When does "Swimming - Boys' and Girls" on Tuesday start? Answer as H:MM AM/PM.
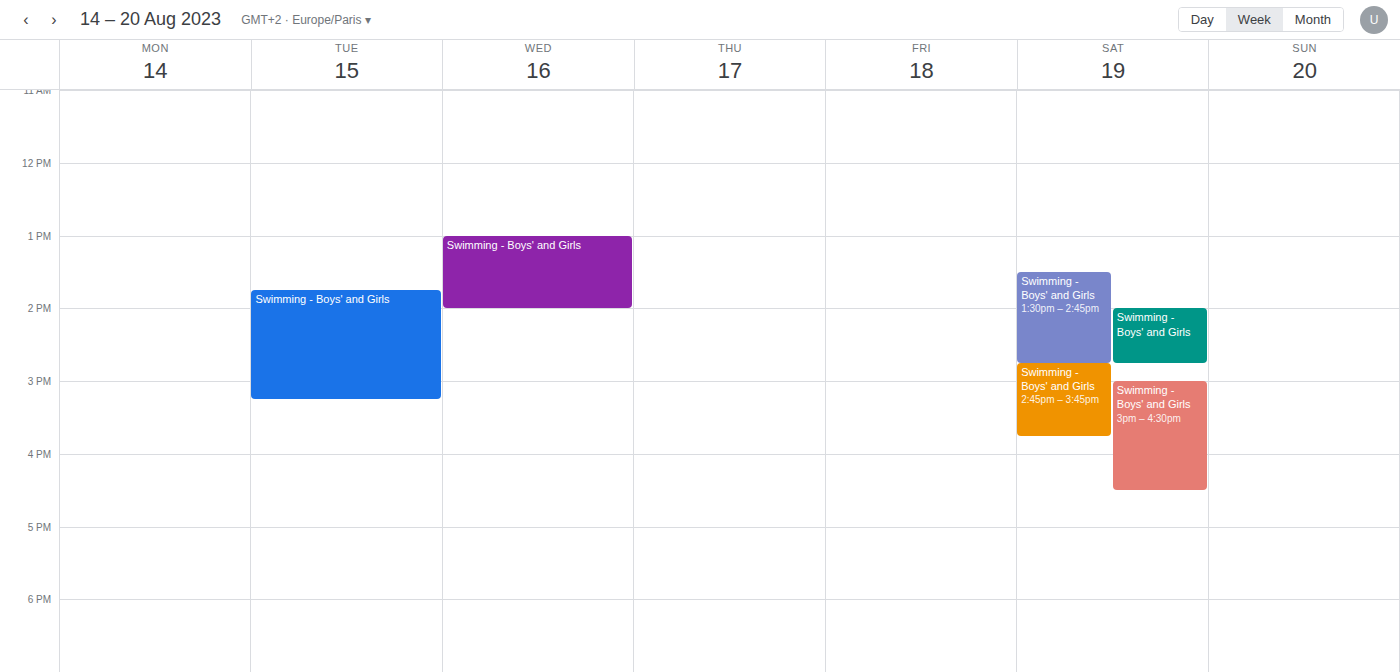
1:45 PM